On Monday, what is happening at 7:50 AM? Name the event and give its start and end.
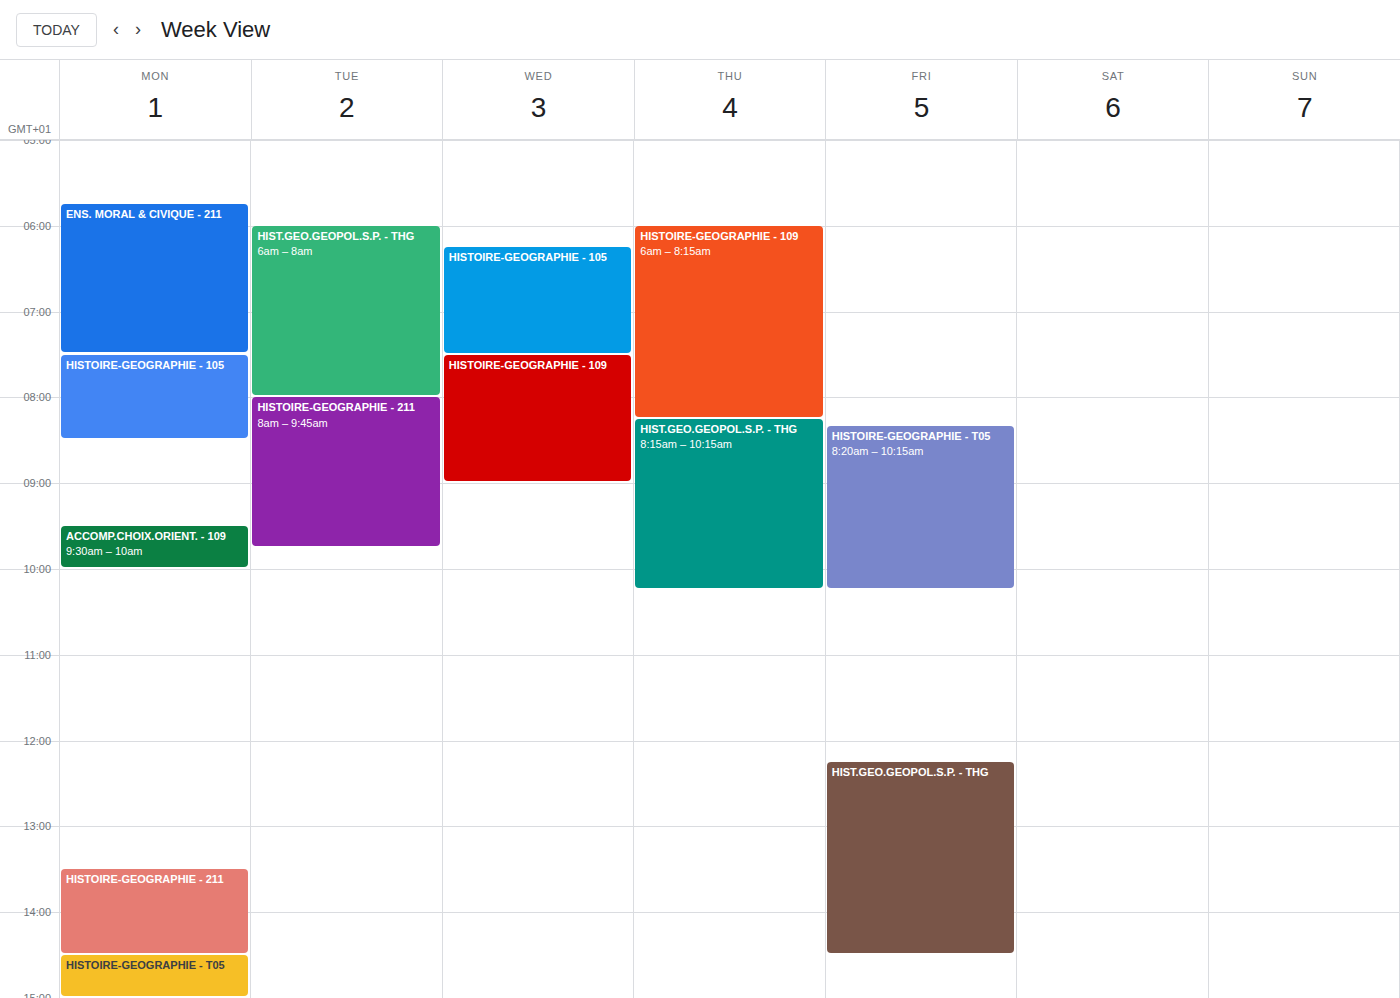
"HISTOIRE-GEOGRAPHIE - 105", 7:30 AM to 8:30 AM